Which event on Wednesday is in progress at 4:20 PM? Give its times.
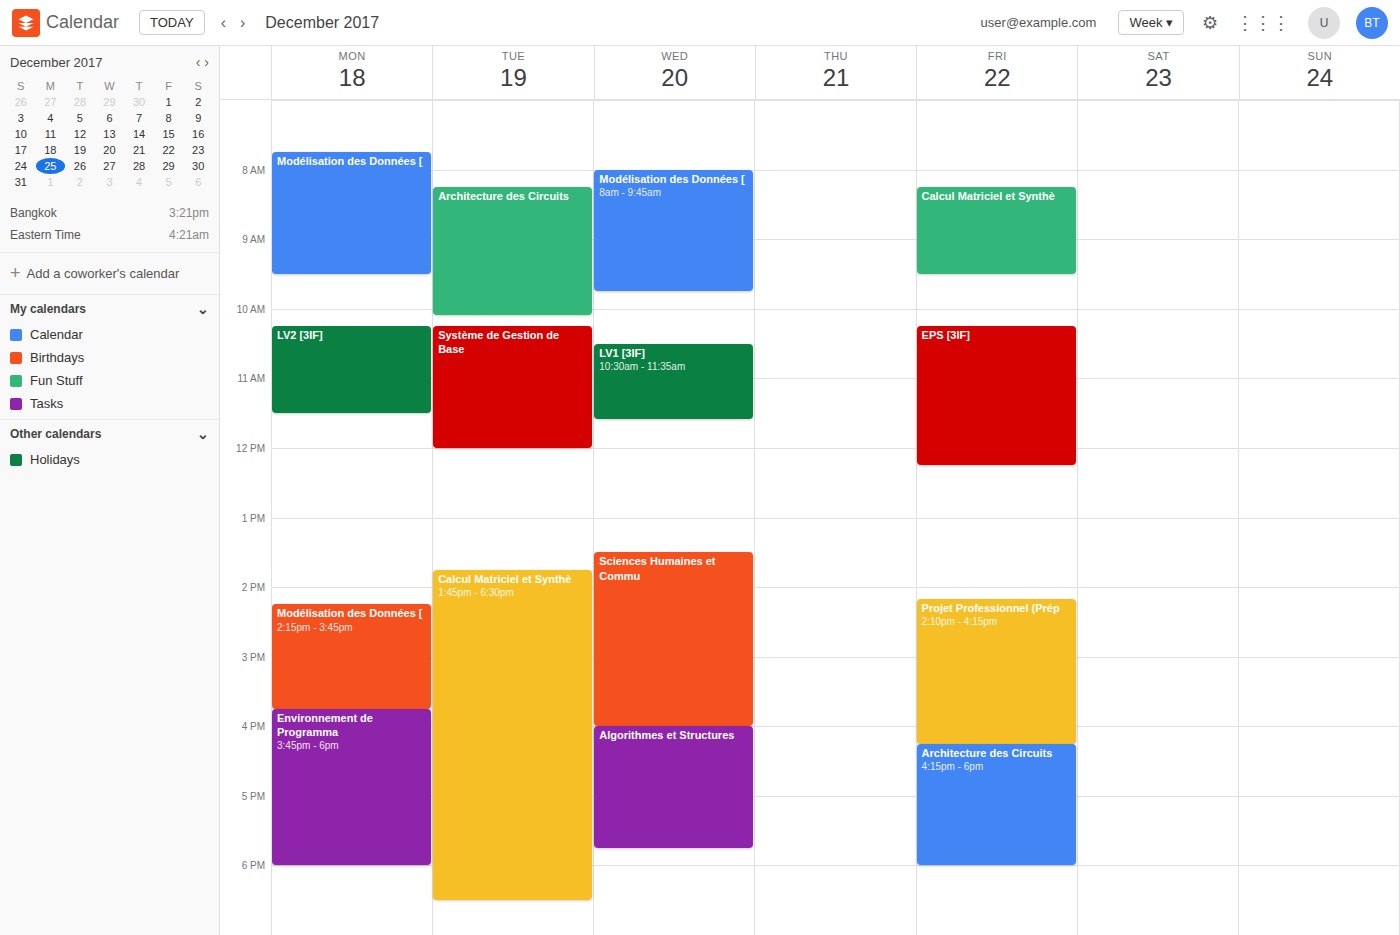
"Algorithmes et Structures", 4:00 PM to 5:45 PM